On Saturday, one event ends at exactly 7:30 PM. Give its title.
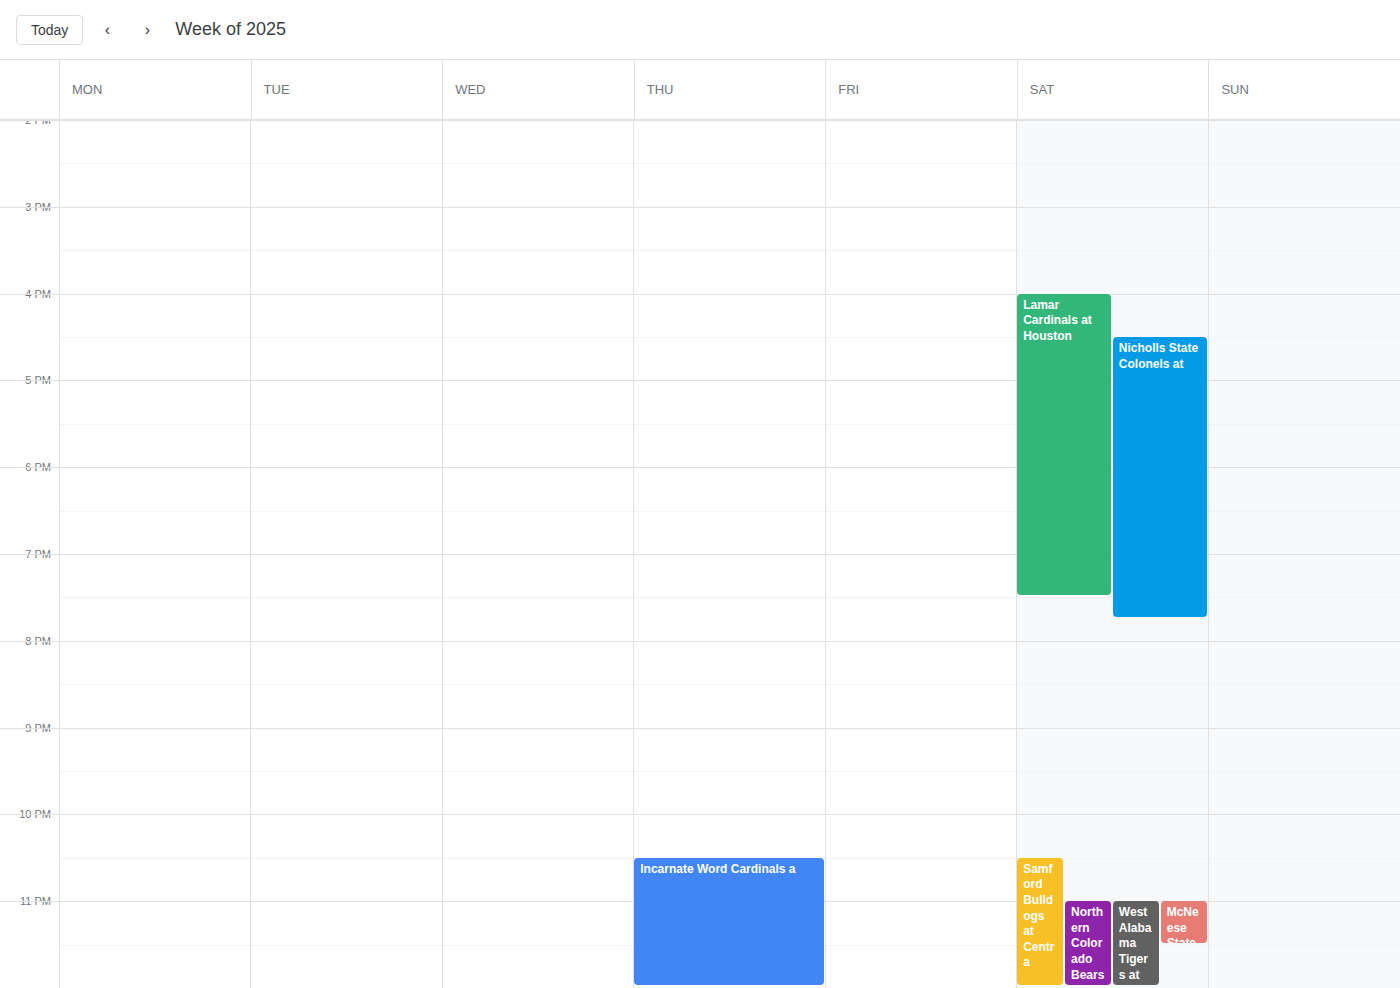
"Lamar Cardinals at Houston"